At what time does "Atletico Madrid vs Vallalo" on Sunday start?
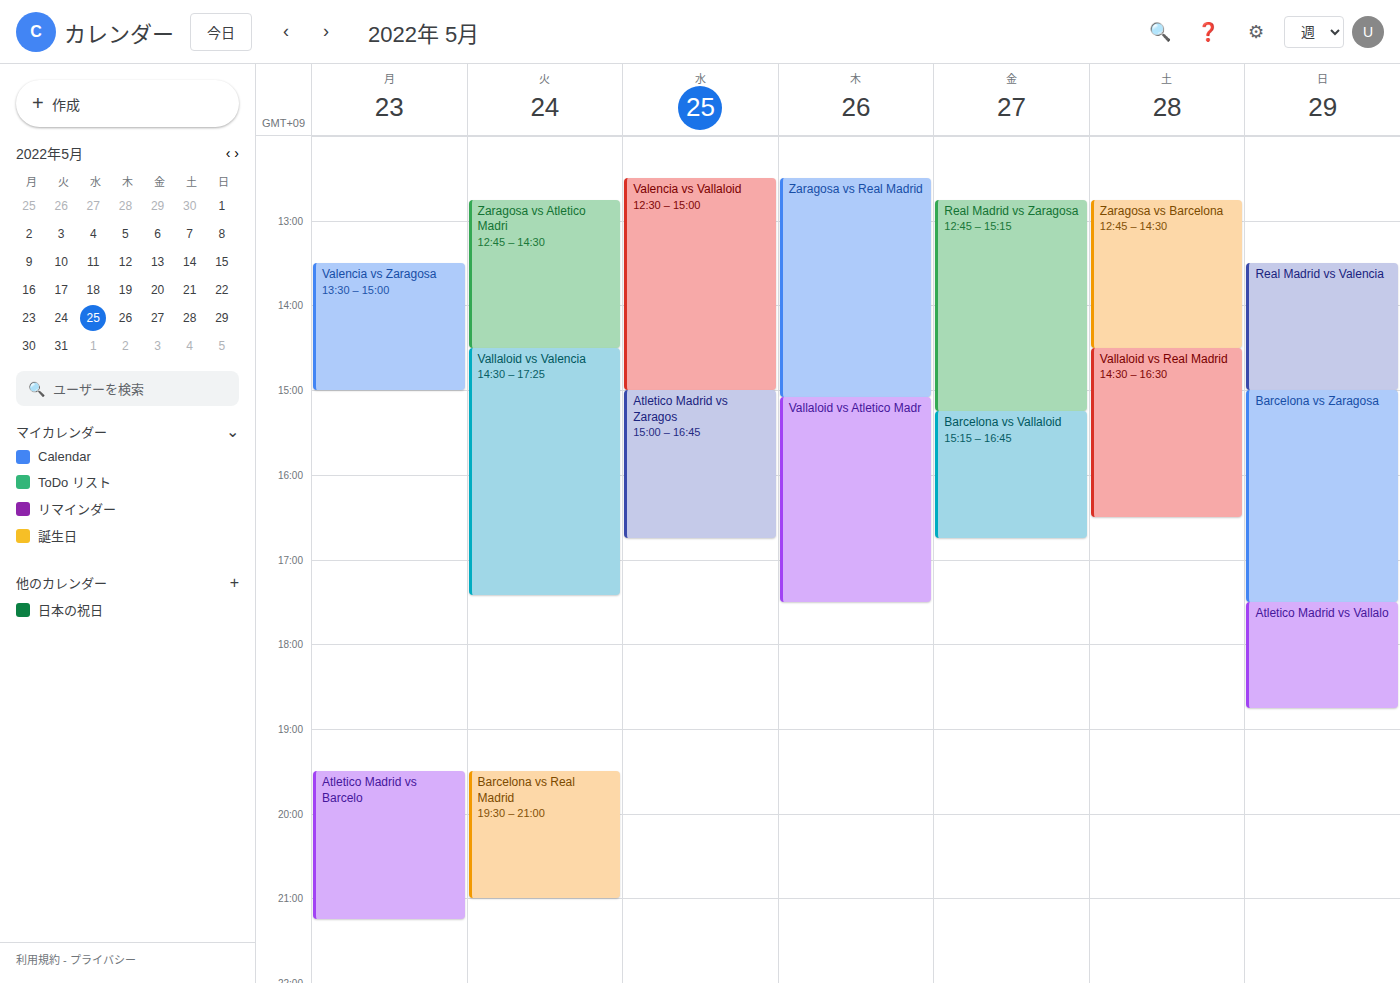
5:30 PM